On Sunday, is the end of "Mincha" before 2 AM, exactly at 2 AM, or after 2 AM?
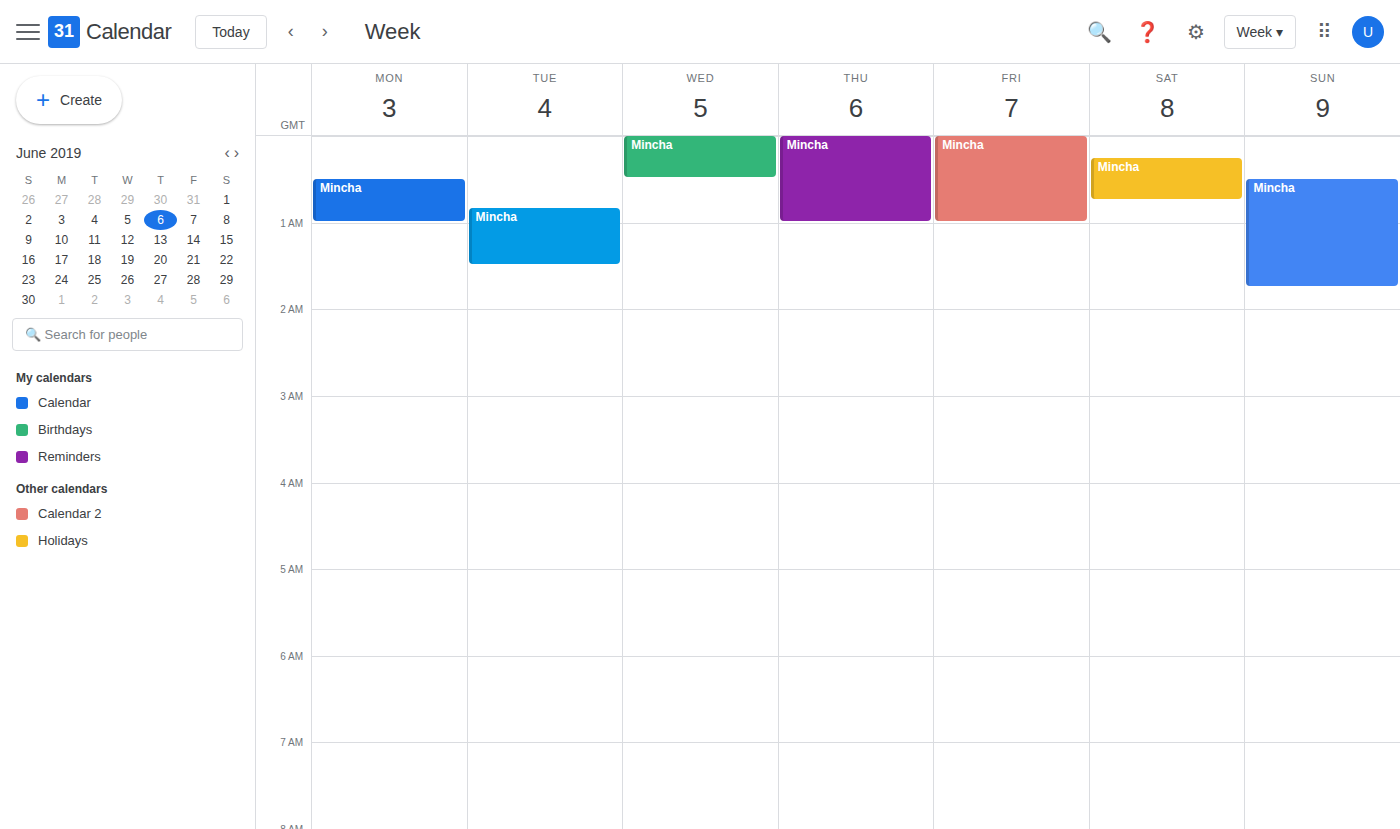
1:45 AM -- before 2 AM, 15 minutes above the 2 AM line.